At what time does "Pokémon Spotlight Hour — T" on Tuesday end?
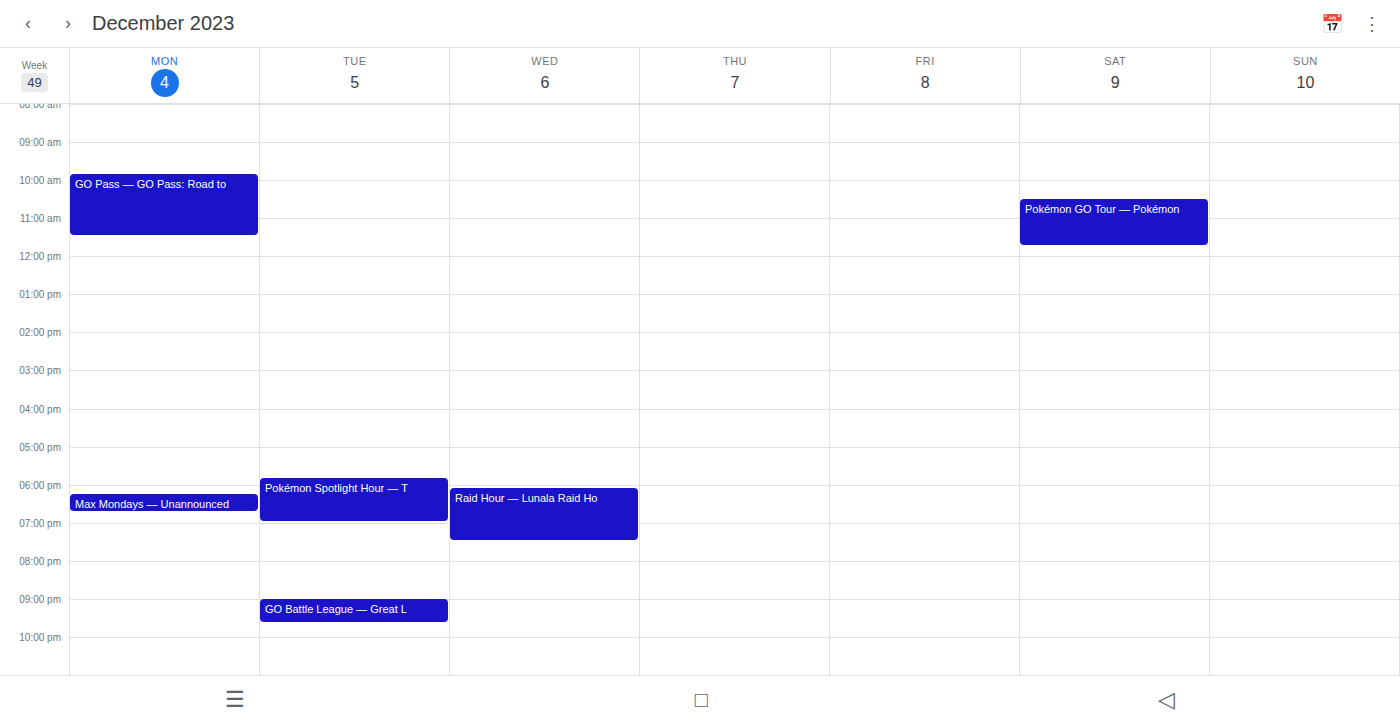
7:00 PM